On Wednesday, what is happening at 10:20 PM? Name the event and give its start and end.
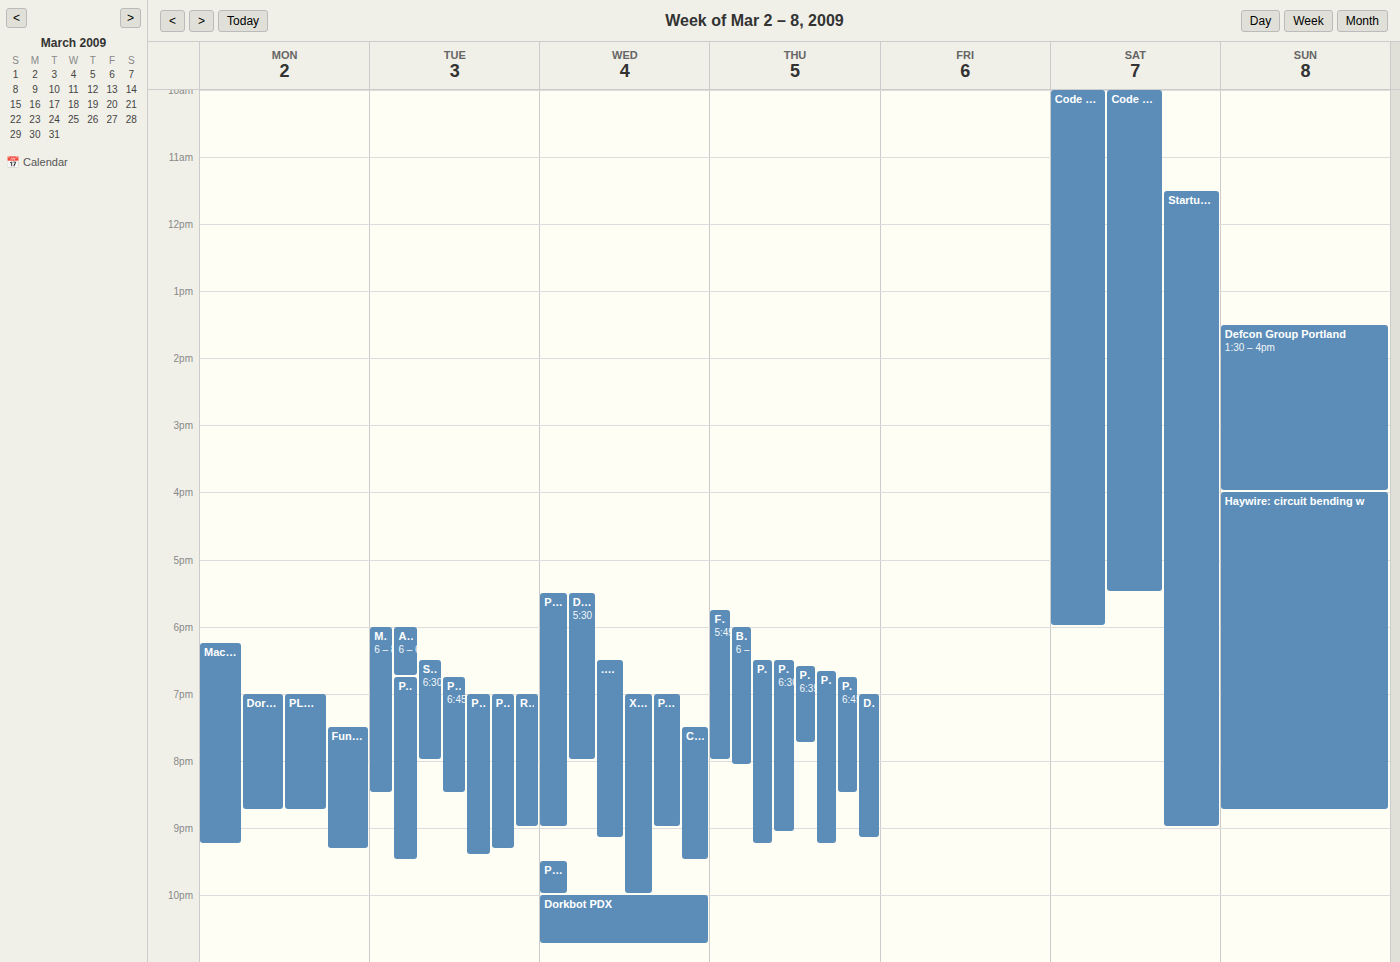
"Dorkbot PDX", 10:00 PM to 10:45 PM